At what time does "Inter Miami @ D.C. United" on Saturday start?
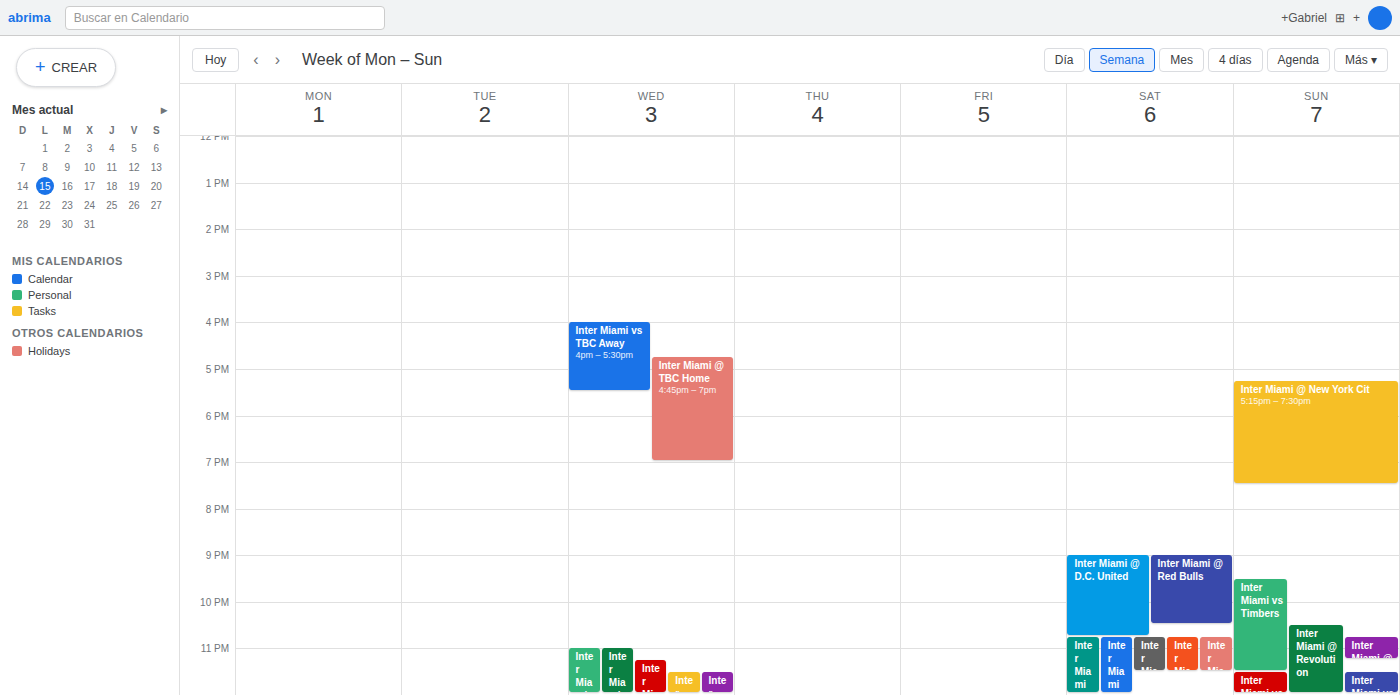
9:00 PM